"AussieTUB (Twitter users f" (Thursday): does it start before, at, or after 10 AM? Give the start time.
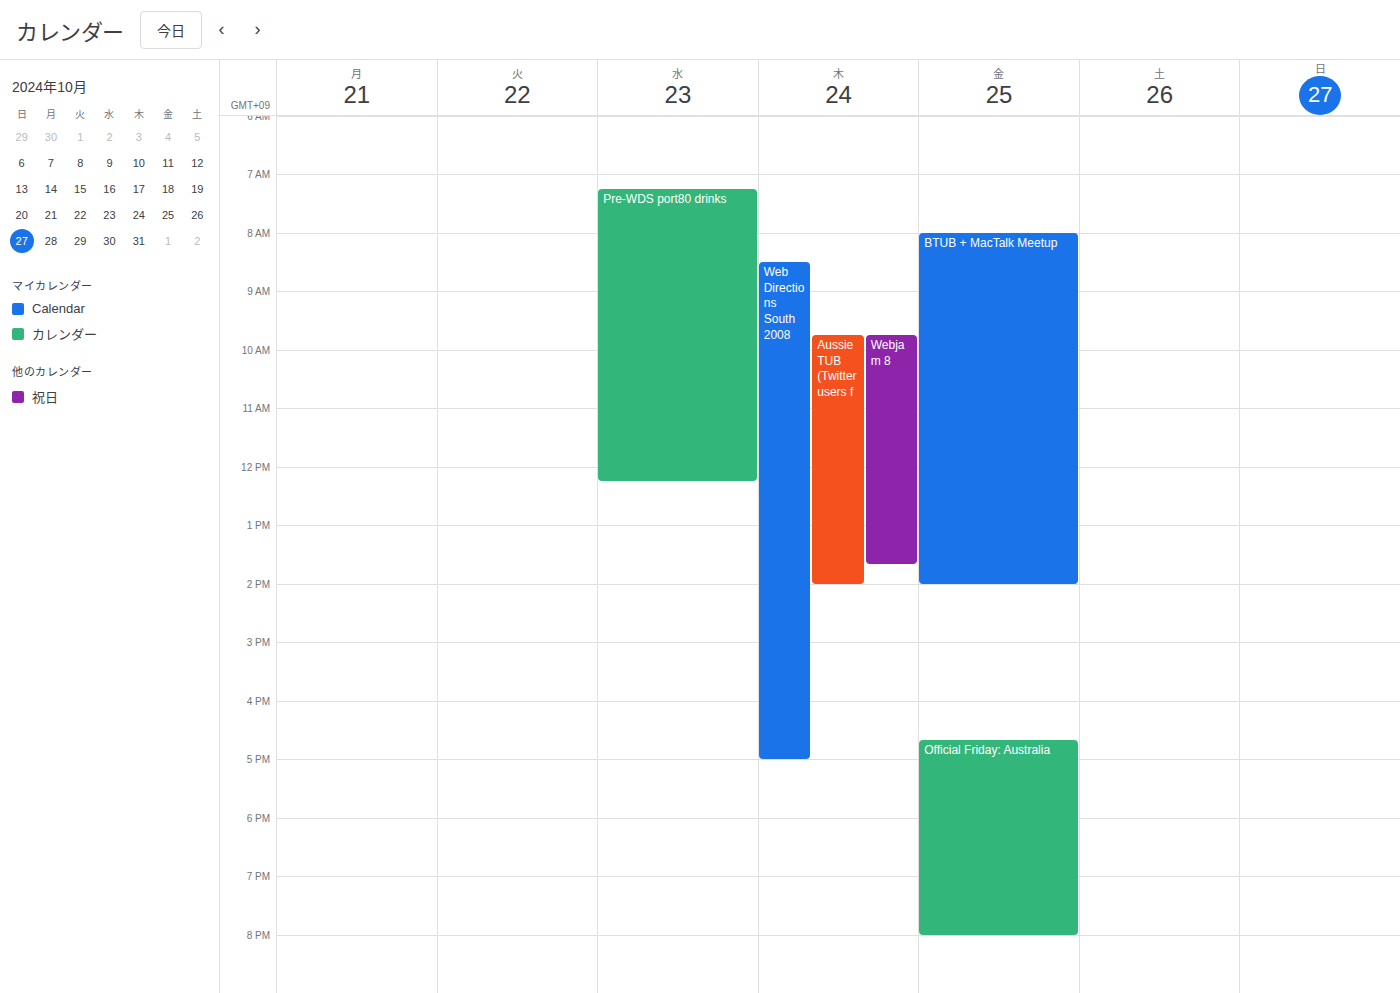
9:45 AM -- before 10 AM, 15 minutes above the 10 AM line.